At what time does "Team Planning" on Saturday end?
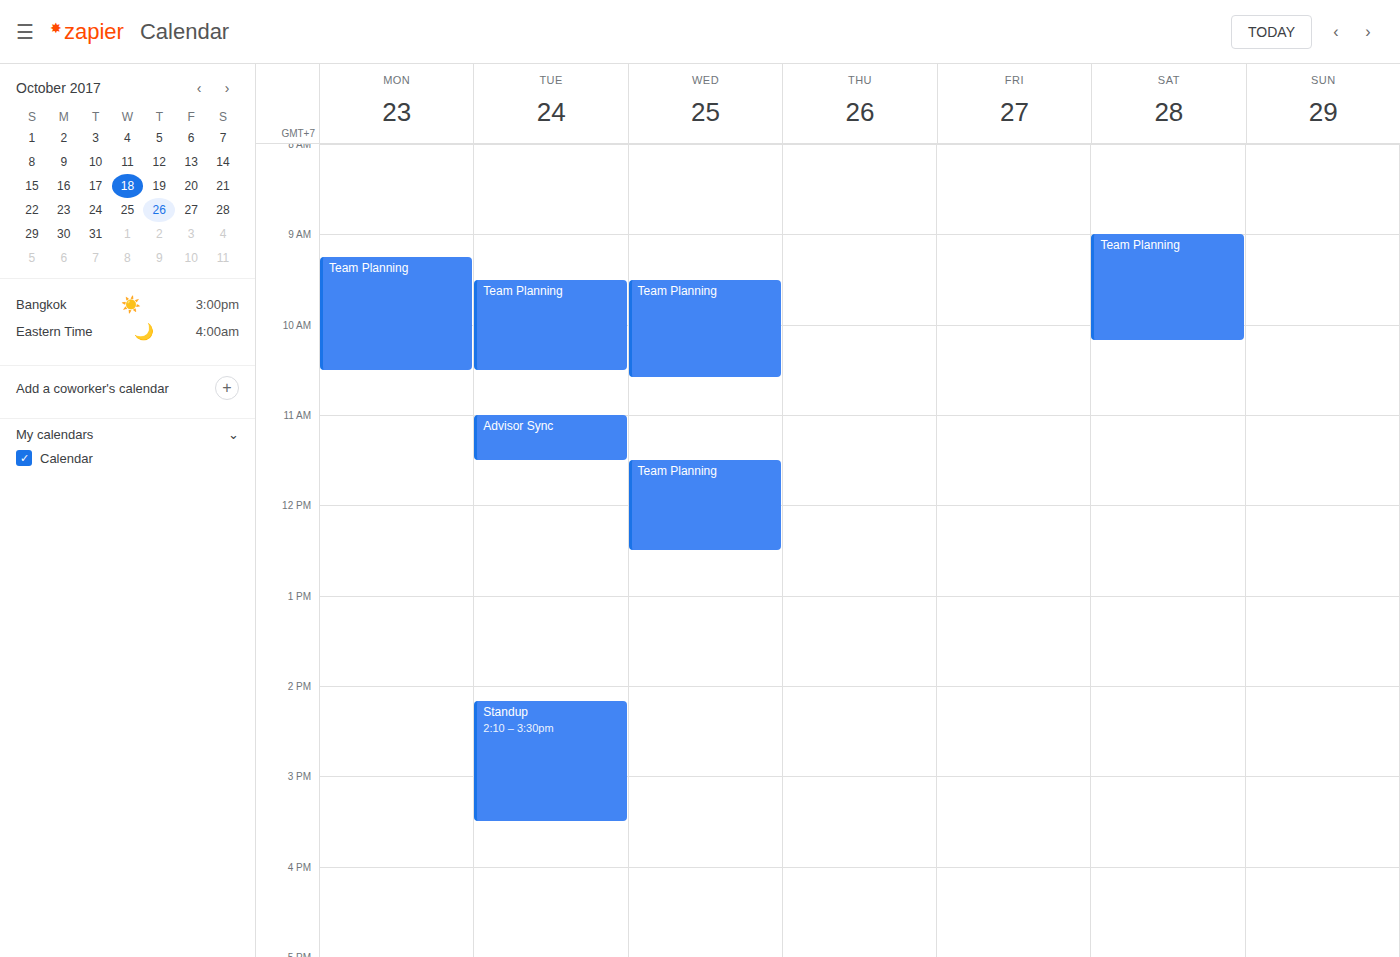
10:10 AM